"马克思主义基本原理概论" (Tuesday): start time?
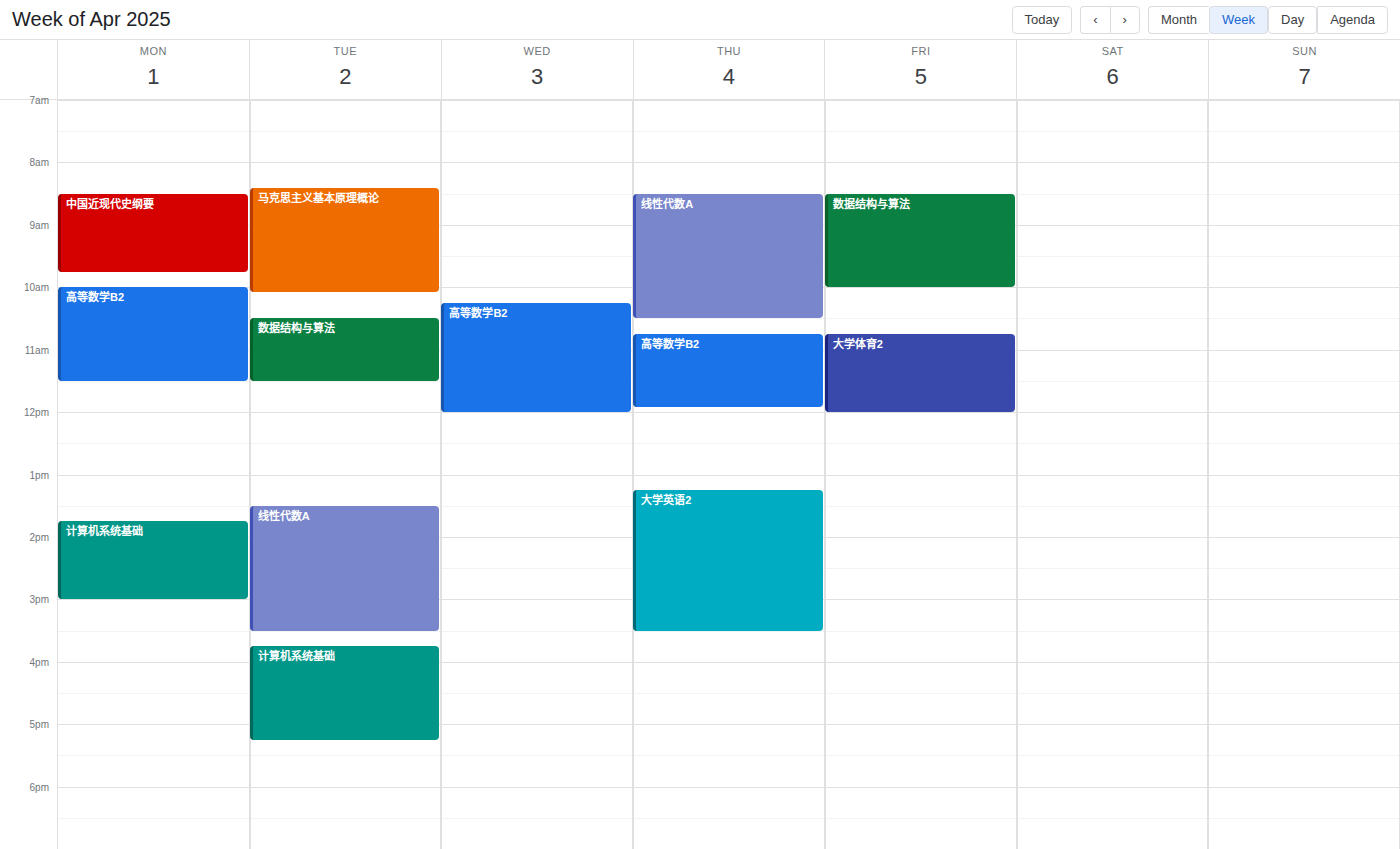
8:25 AM